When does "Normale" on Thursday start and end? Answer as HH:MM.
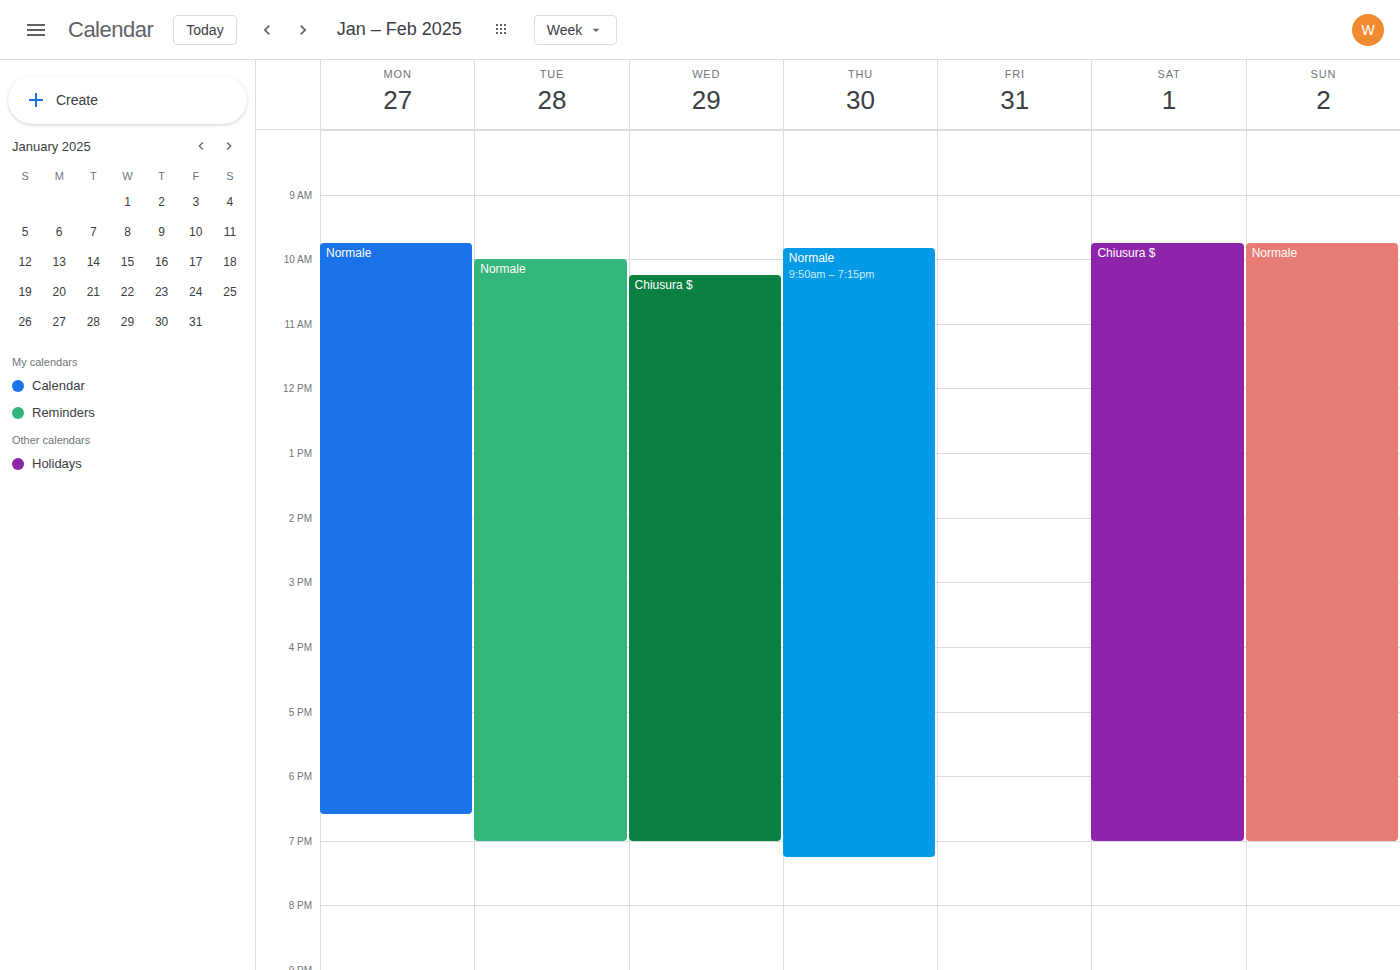
09:50 to 19:15